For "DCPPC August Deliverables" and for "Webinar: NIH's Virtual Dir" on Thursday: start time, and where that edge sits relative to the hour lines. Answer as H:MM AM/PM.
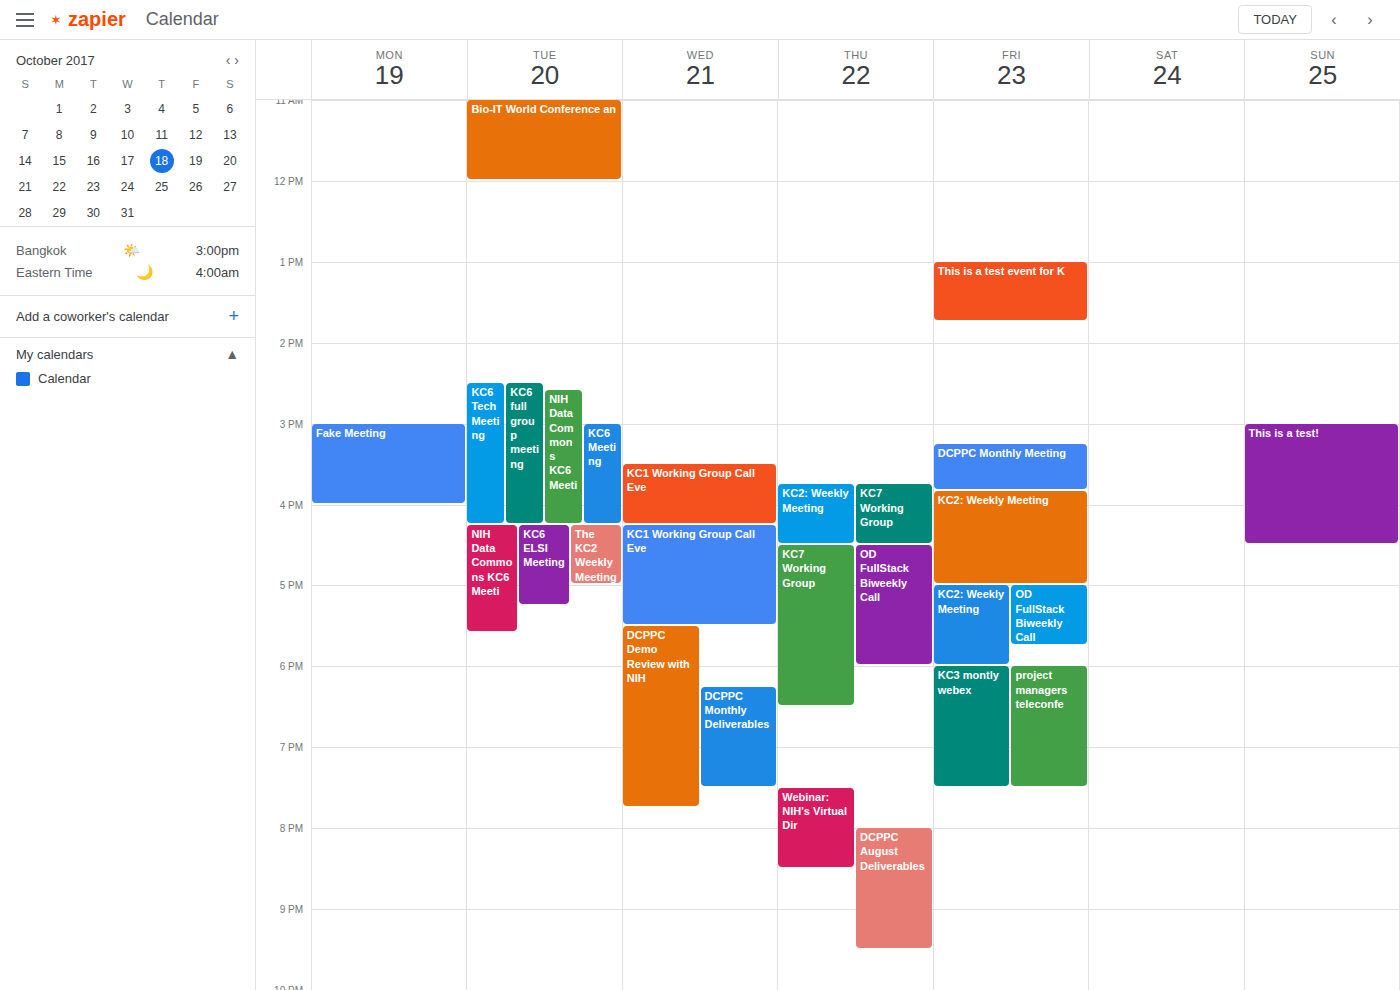
"DCPPC August Deliverables": 8:00 PM, exactly on the 8 PM line. "Webinar: NIH's Virtual Dir": 7:30 PM, halfway between the 7 PM and 8 PM lines.